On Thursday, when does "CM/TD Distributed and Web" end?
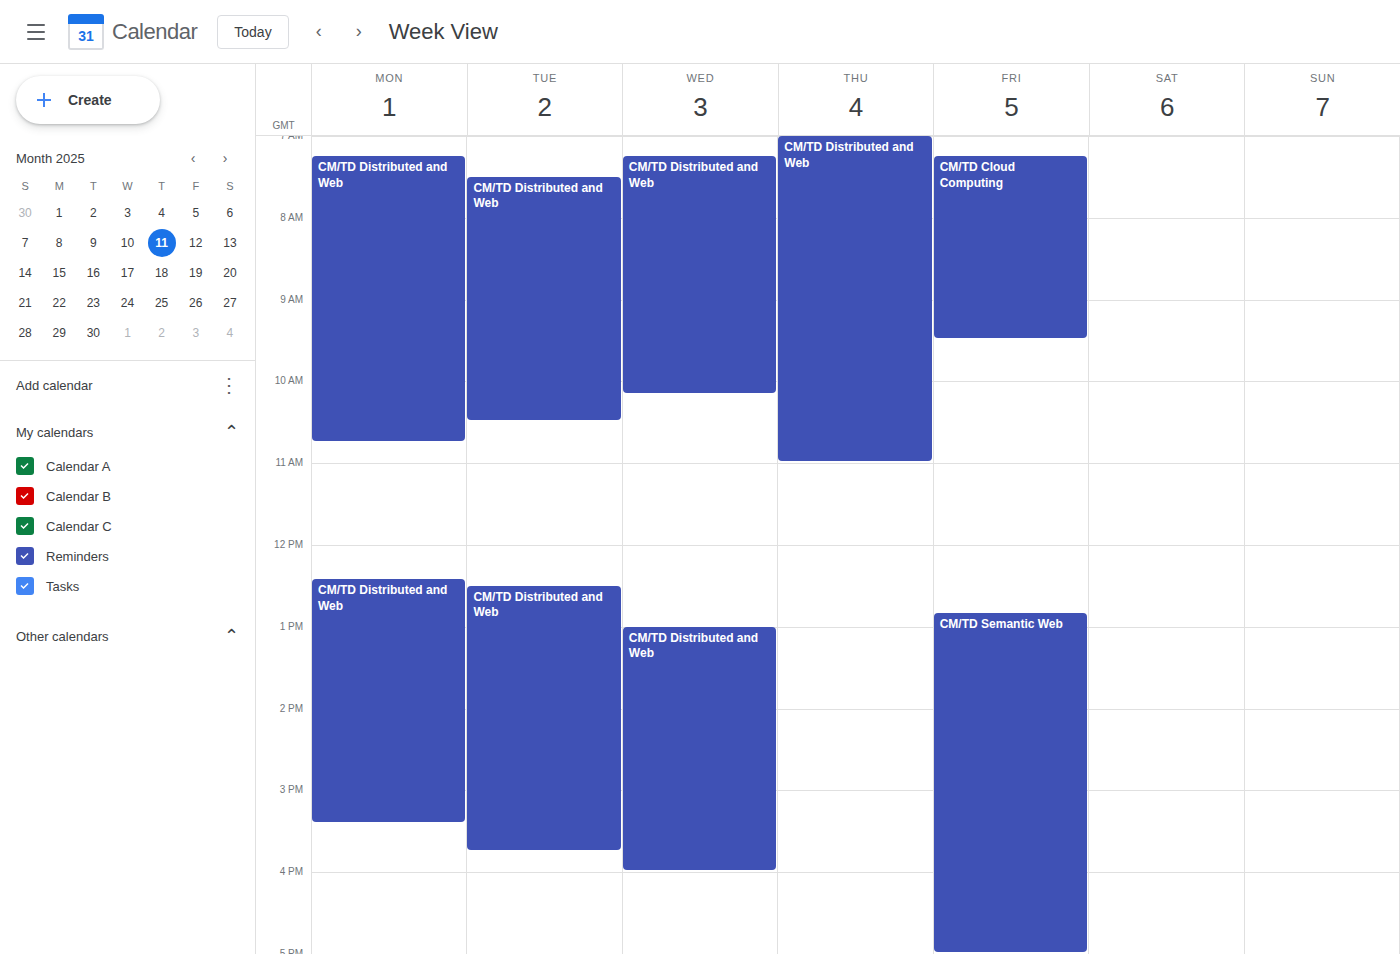
11:00 AM